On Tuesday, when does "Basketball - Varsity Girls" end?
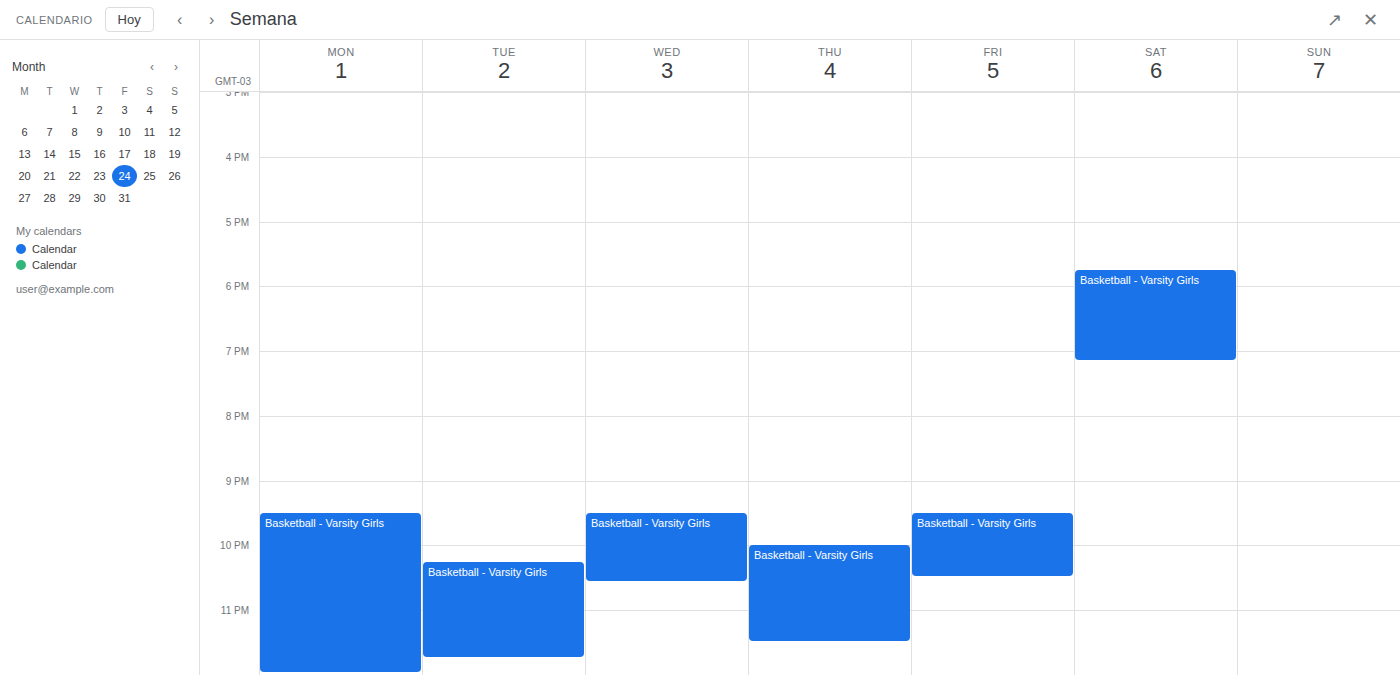
23:45